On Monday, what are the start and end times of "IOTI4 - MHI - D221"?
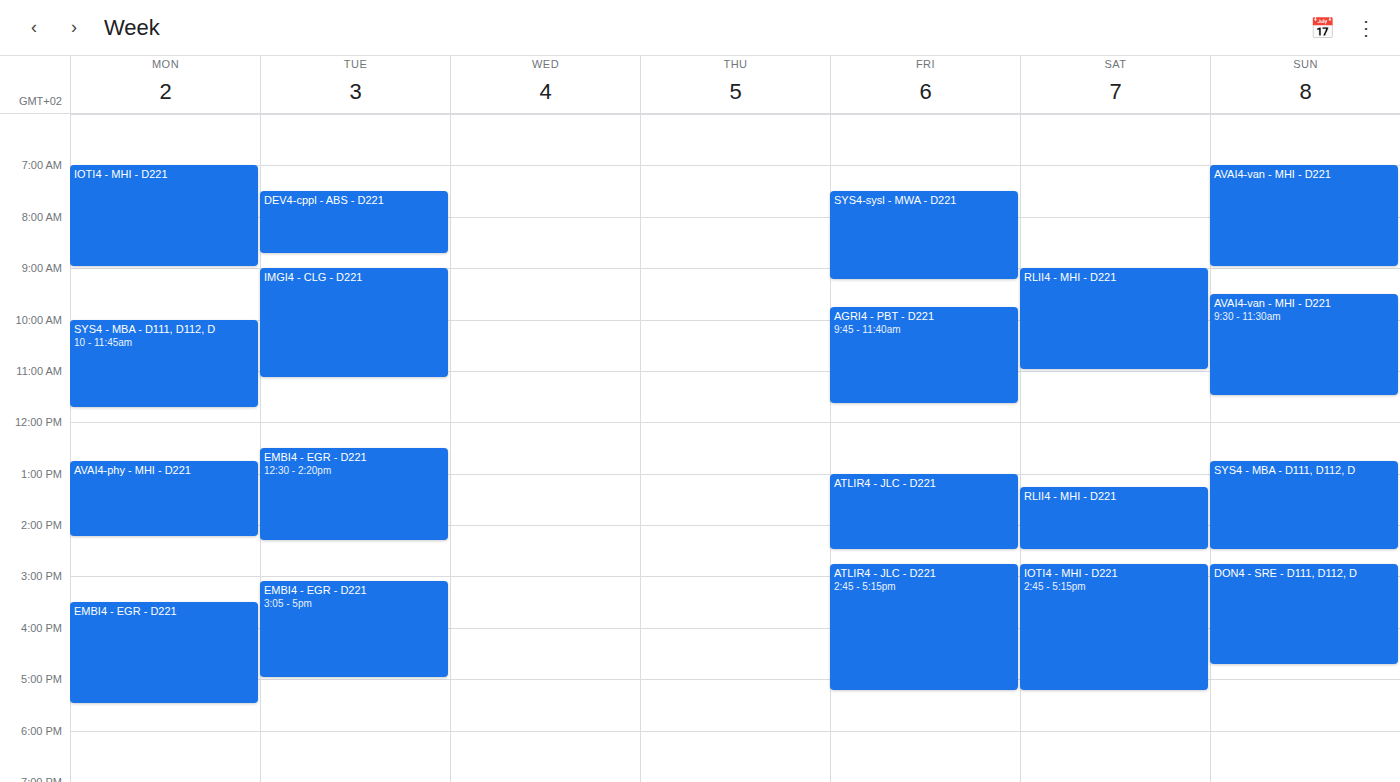
7:00 AM to 9:00 AM